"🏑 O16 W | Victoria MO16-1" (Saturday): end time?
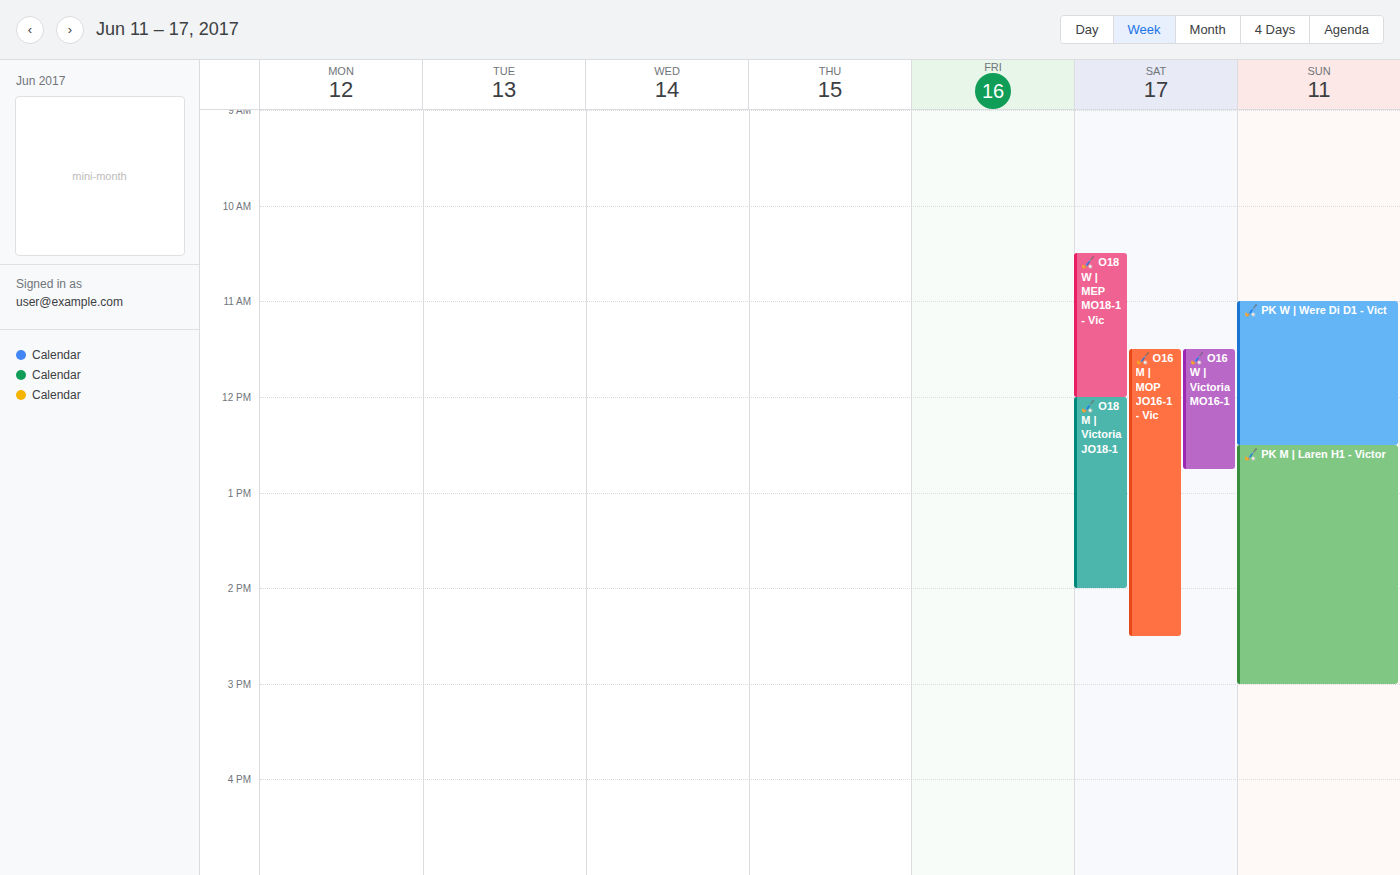
12:45 PM